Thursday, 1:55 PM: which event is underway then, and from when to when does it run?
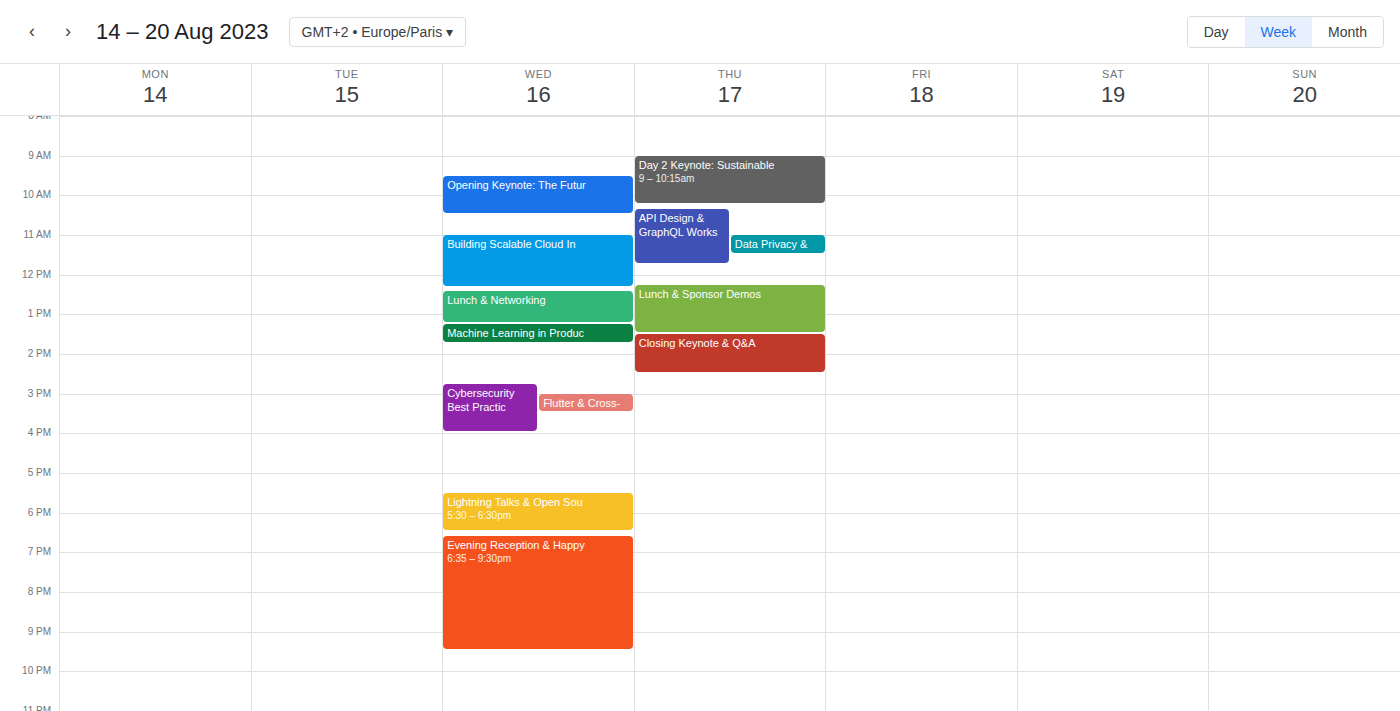
"Closing Keynote & Q&A", 1:30 PM to 2:30 PM